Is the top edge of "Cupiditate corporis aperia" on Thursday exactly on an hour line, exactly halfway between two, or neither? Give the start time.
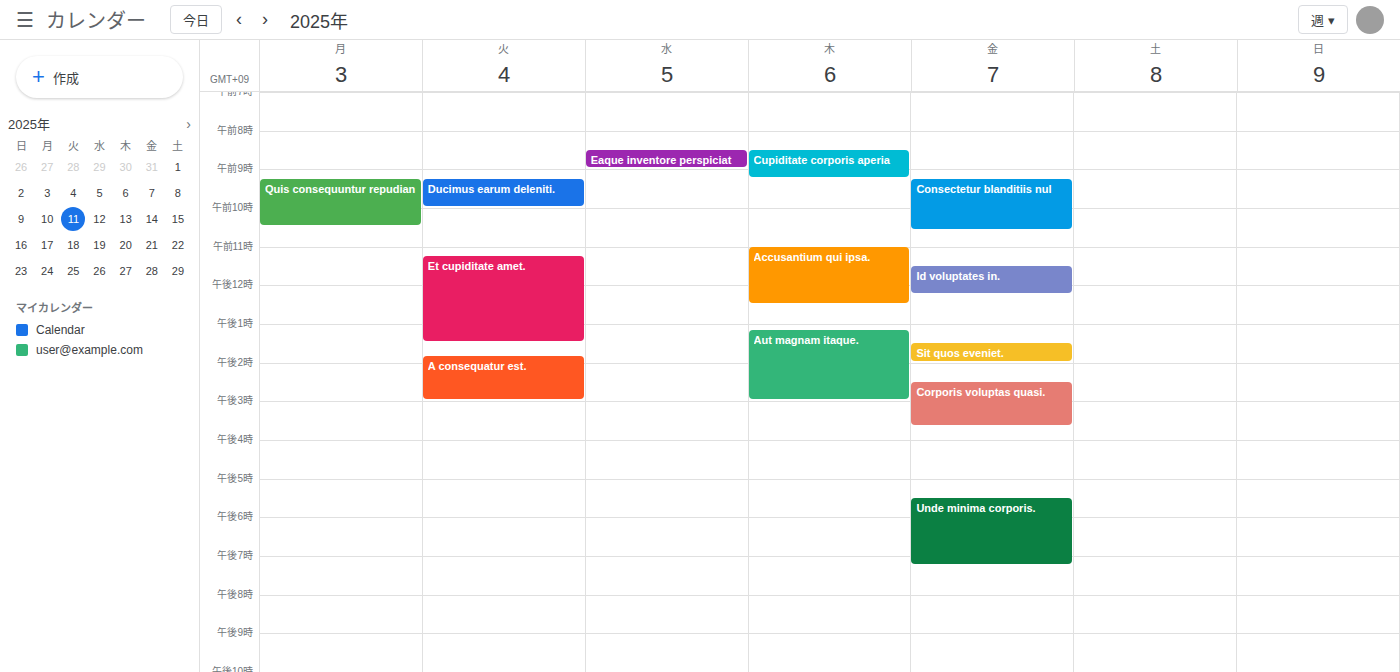
8:30 AM -- halfway between the 8 AM and 9 AM lines.